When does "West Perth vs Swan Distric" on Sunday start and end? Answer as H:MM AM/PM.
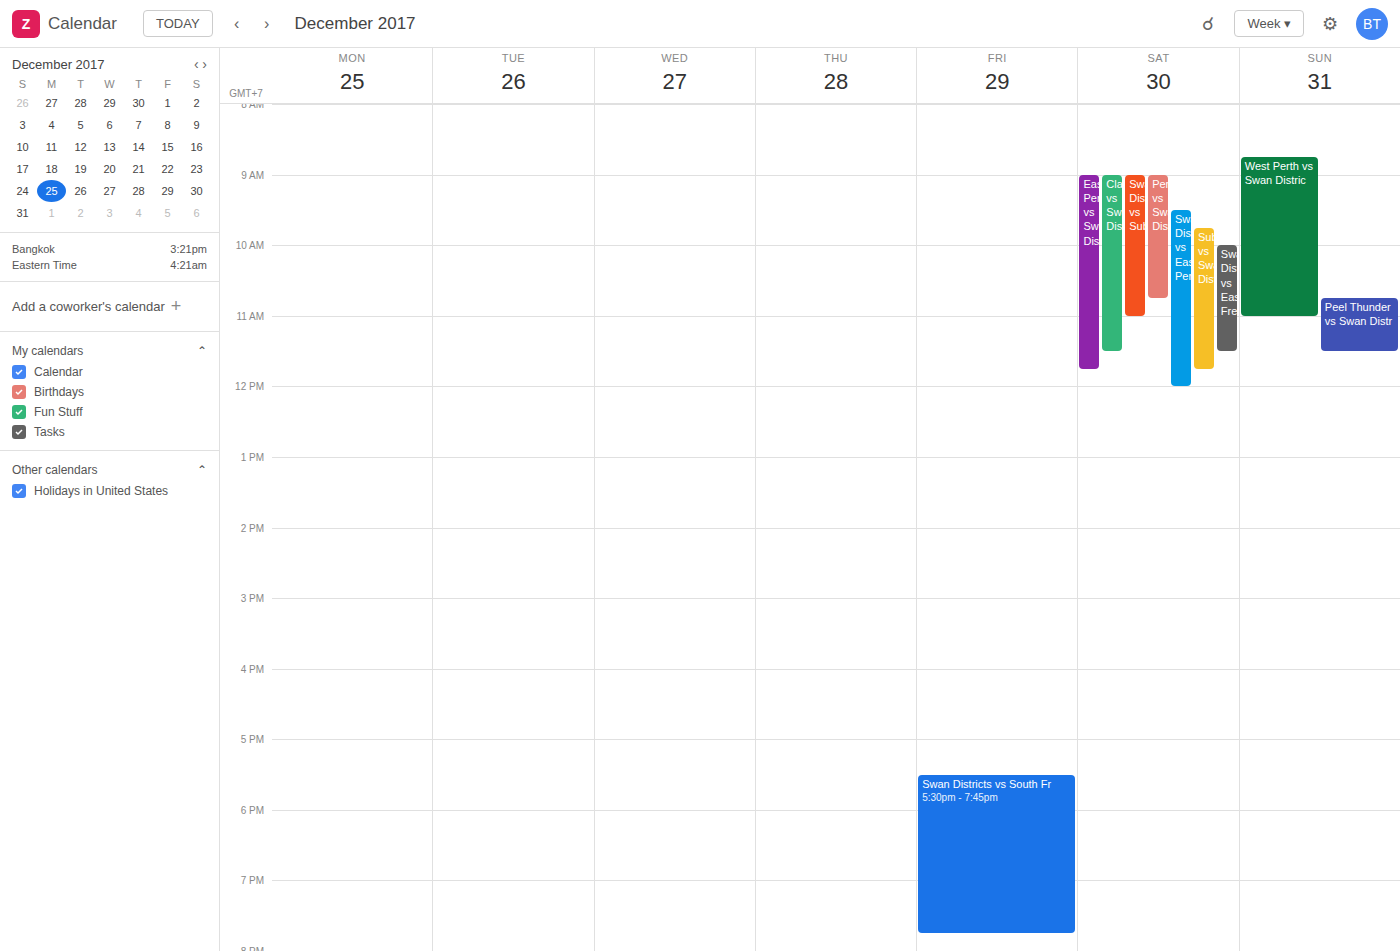
8:45 AM to 11:00 AM